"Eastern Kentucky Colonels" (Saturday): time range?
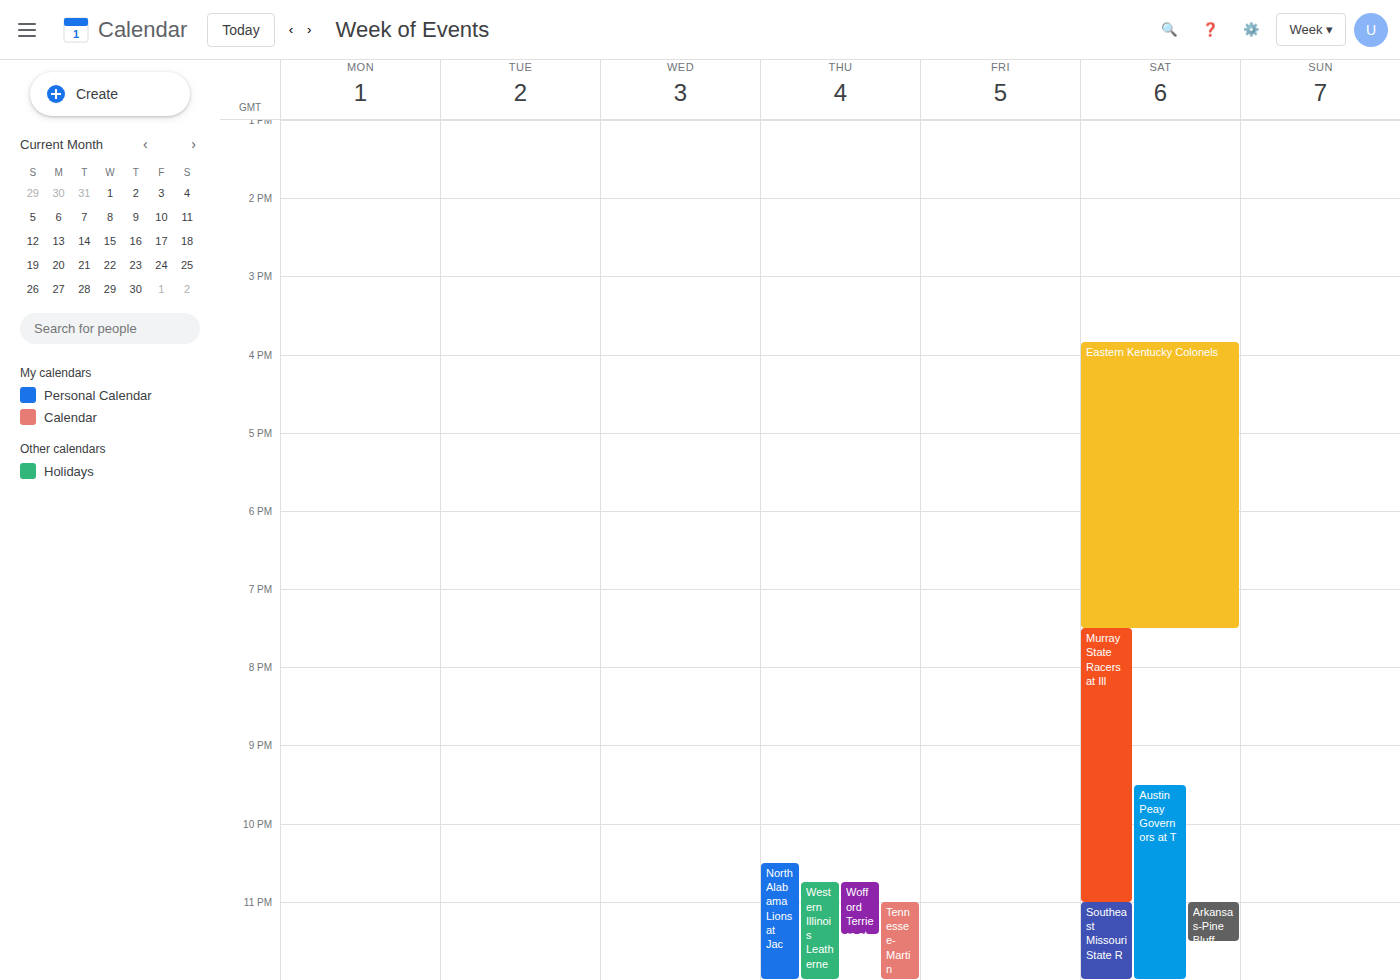
15:50 to 19:30